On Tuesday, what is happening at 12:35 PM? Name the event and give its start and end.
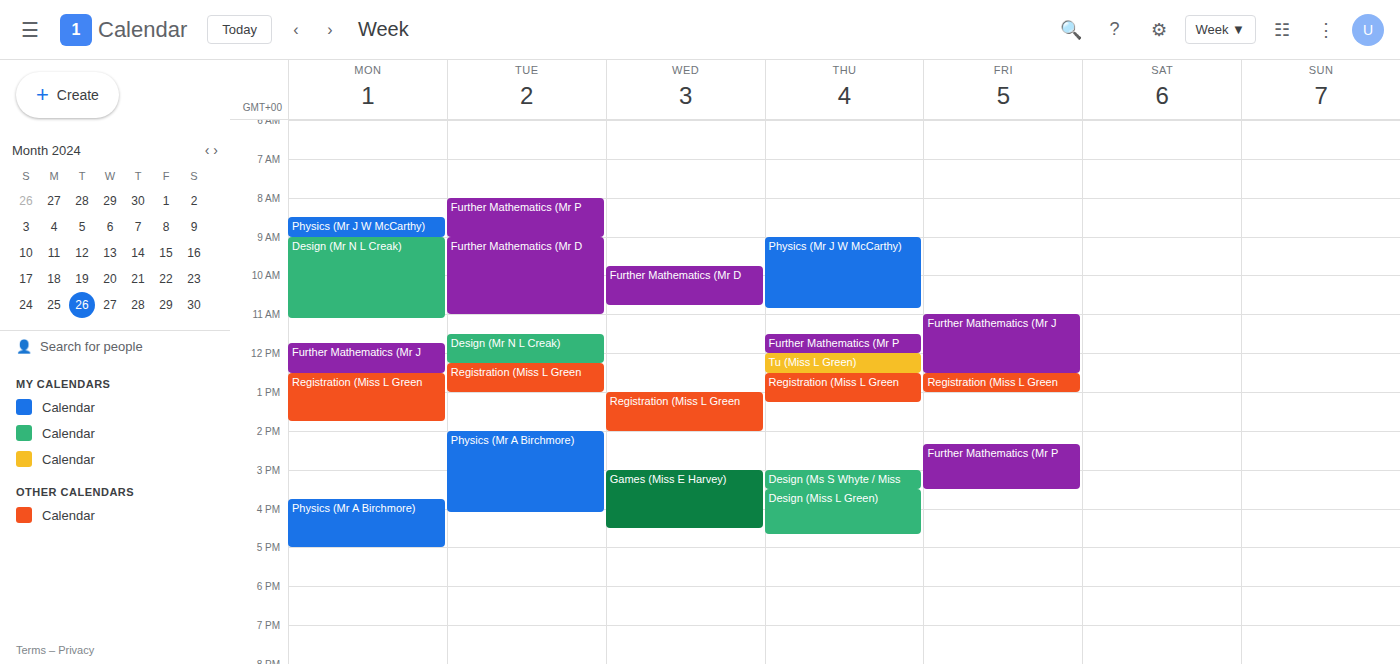
"Registration (Miss L Green", 12:15 PM to 1:00 PM